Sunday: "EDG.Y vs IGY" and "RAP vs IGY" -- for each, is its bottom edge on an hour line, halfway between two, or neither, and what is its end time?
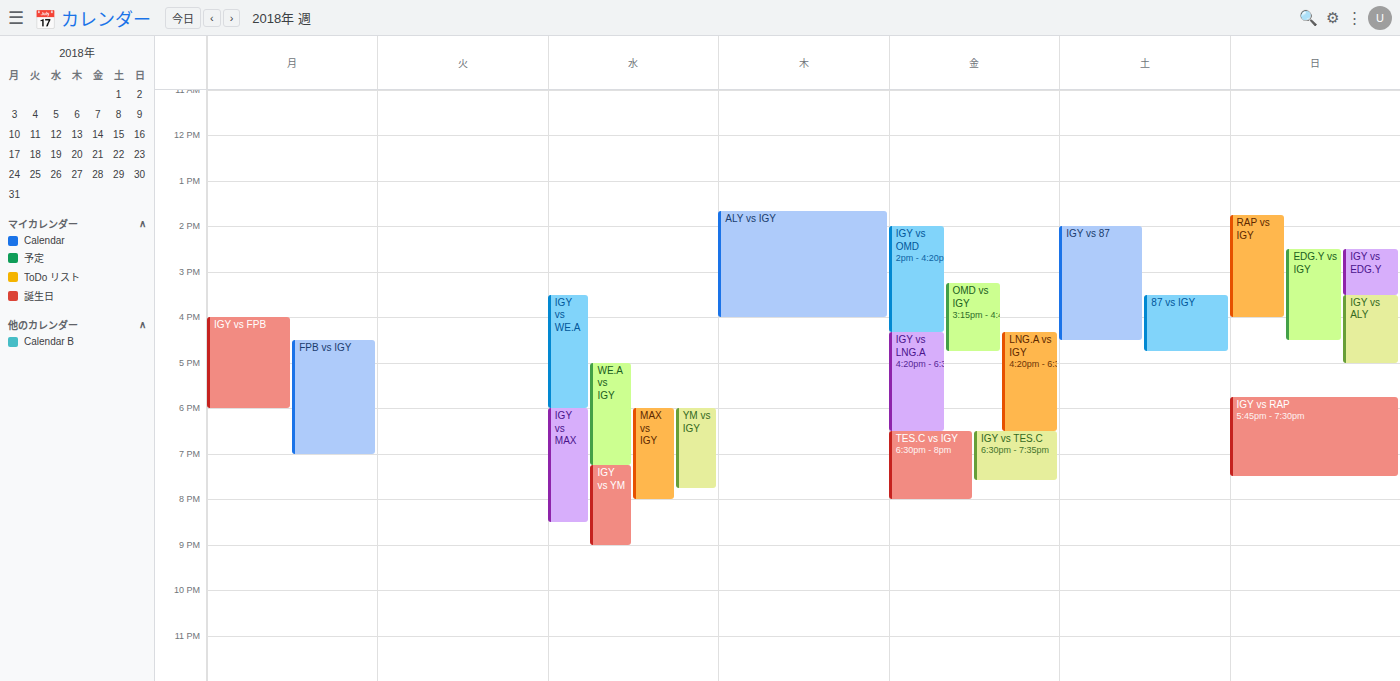
"EDG.Y vs IGY": 4:30 PM, halfway between the 4 PM and 5 PM lines. "RAP vs IGY": 4:00 PM, exactly on the 4 PM line.